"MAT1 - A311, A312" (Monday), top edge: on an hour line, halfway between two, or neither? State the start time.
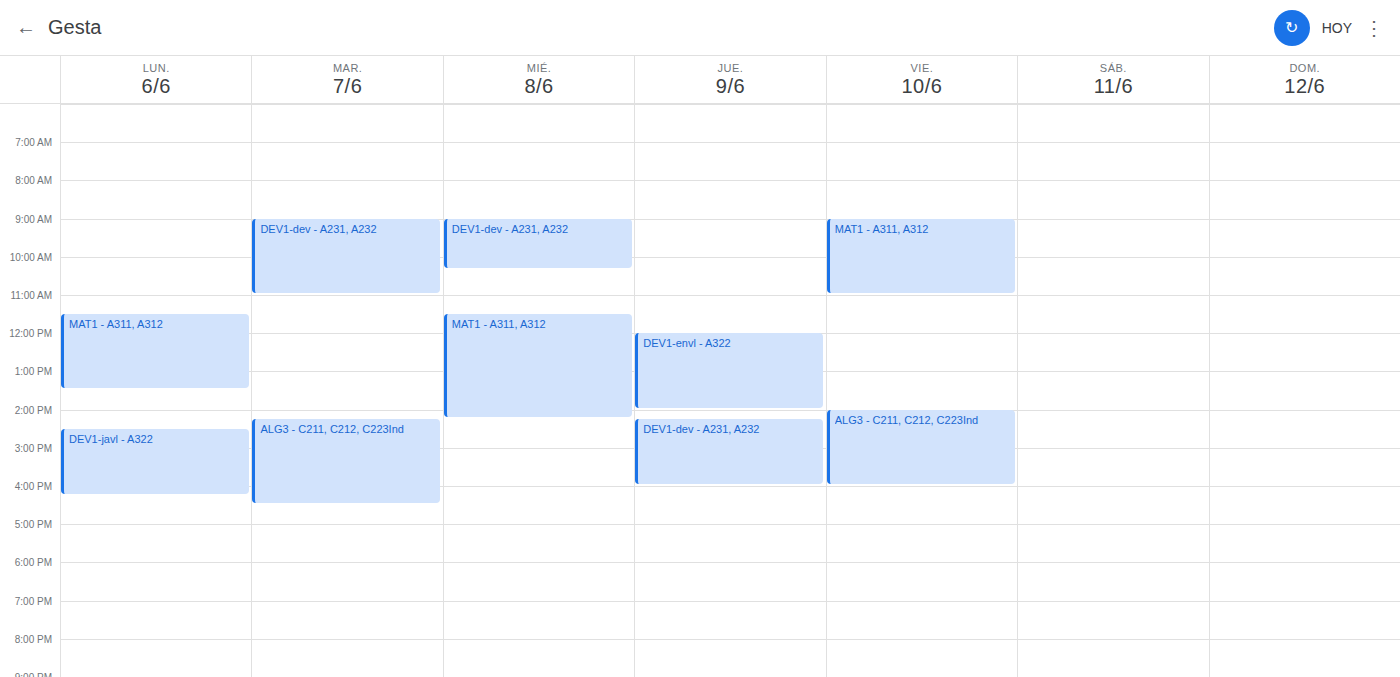
11:30 AM -- halfway between the 11 AM and 12 PM lines.